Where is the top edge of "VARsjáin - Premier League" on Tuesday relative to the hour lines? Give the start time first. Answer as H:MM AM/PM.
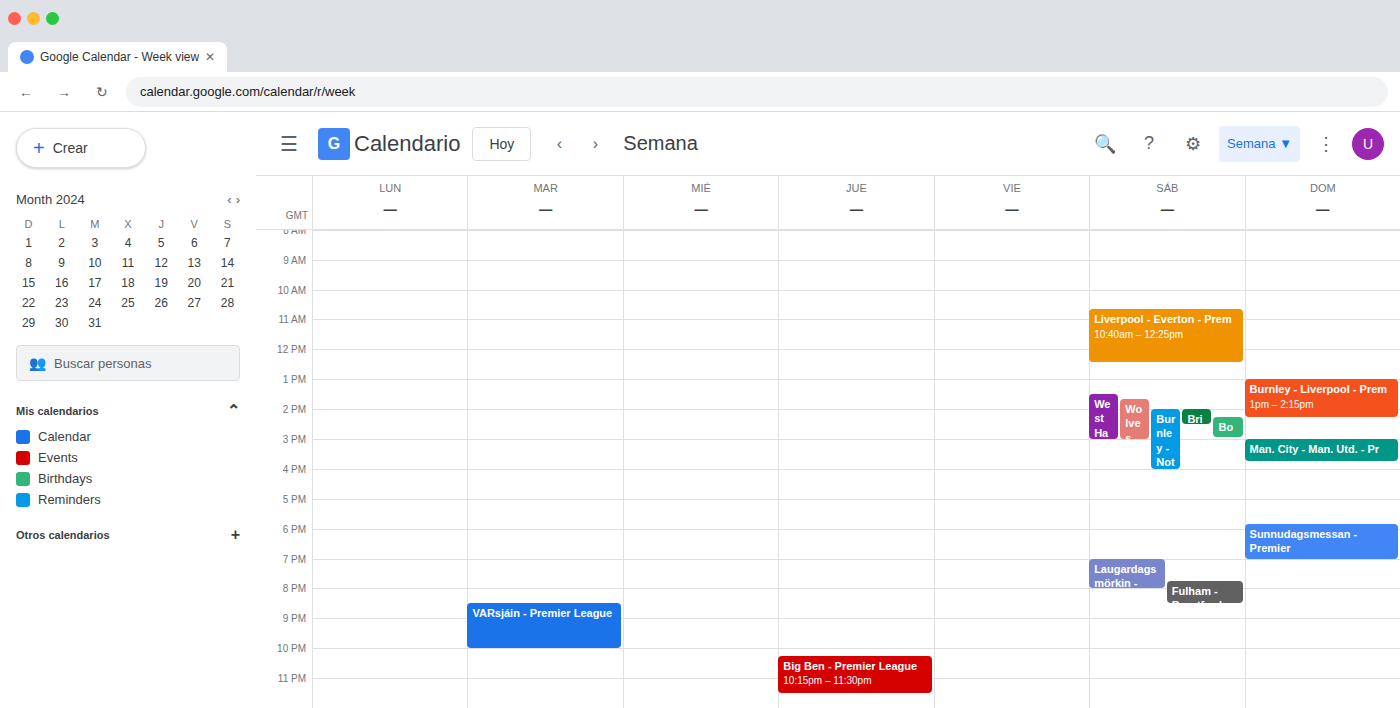
8:30 PM -- halfway between the 8 PM and 9 PM lines.